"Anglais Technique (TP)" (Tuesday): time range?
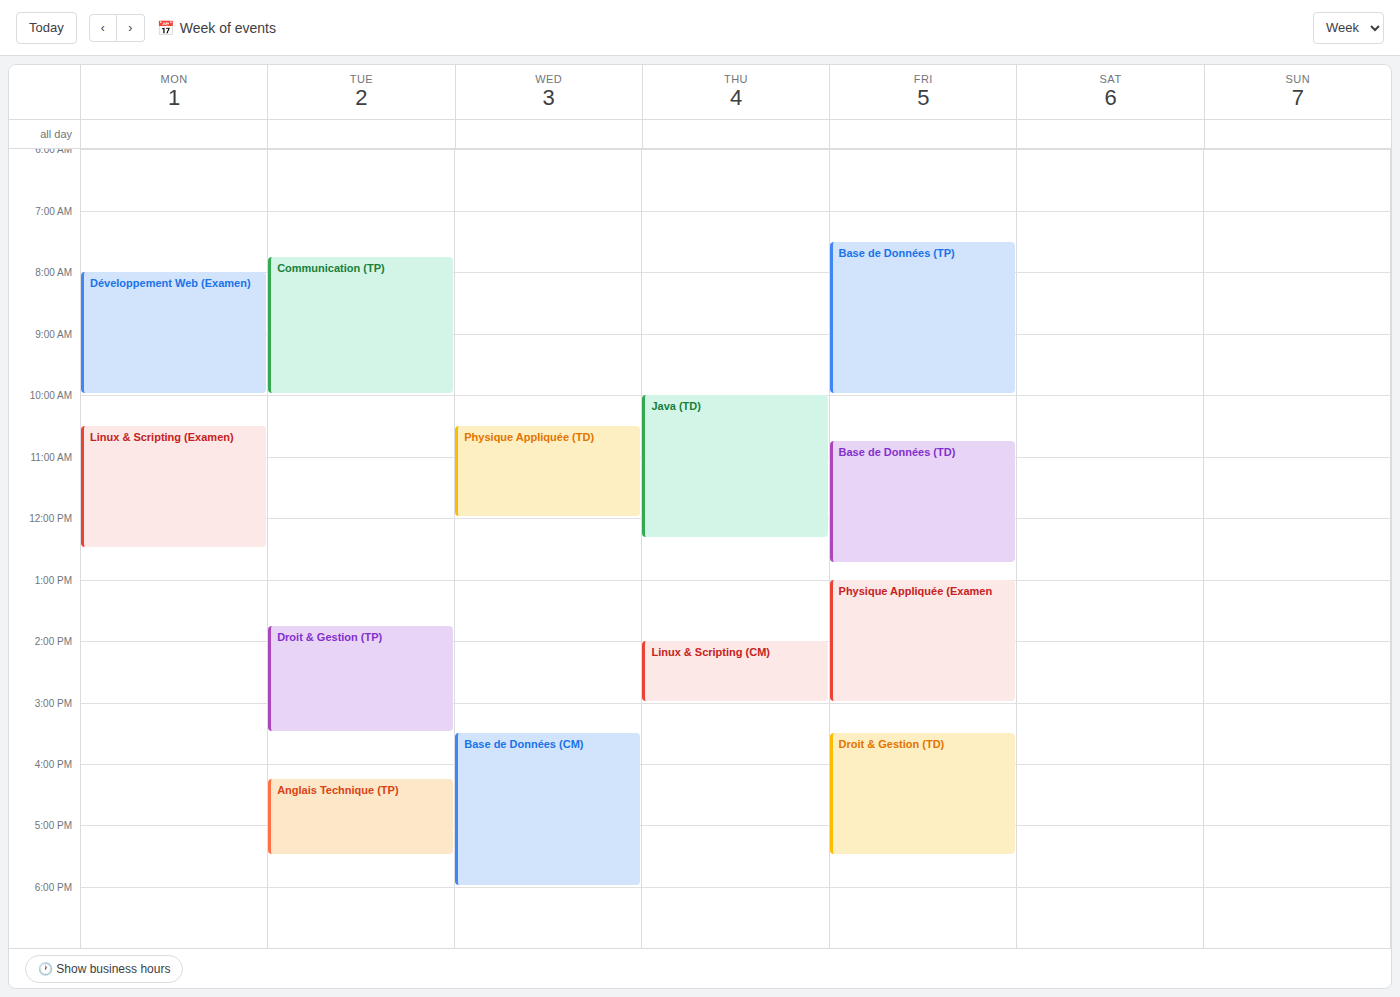
4:15 PM to 5:30 PM